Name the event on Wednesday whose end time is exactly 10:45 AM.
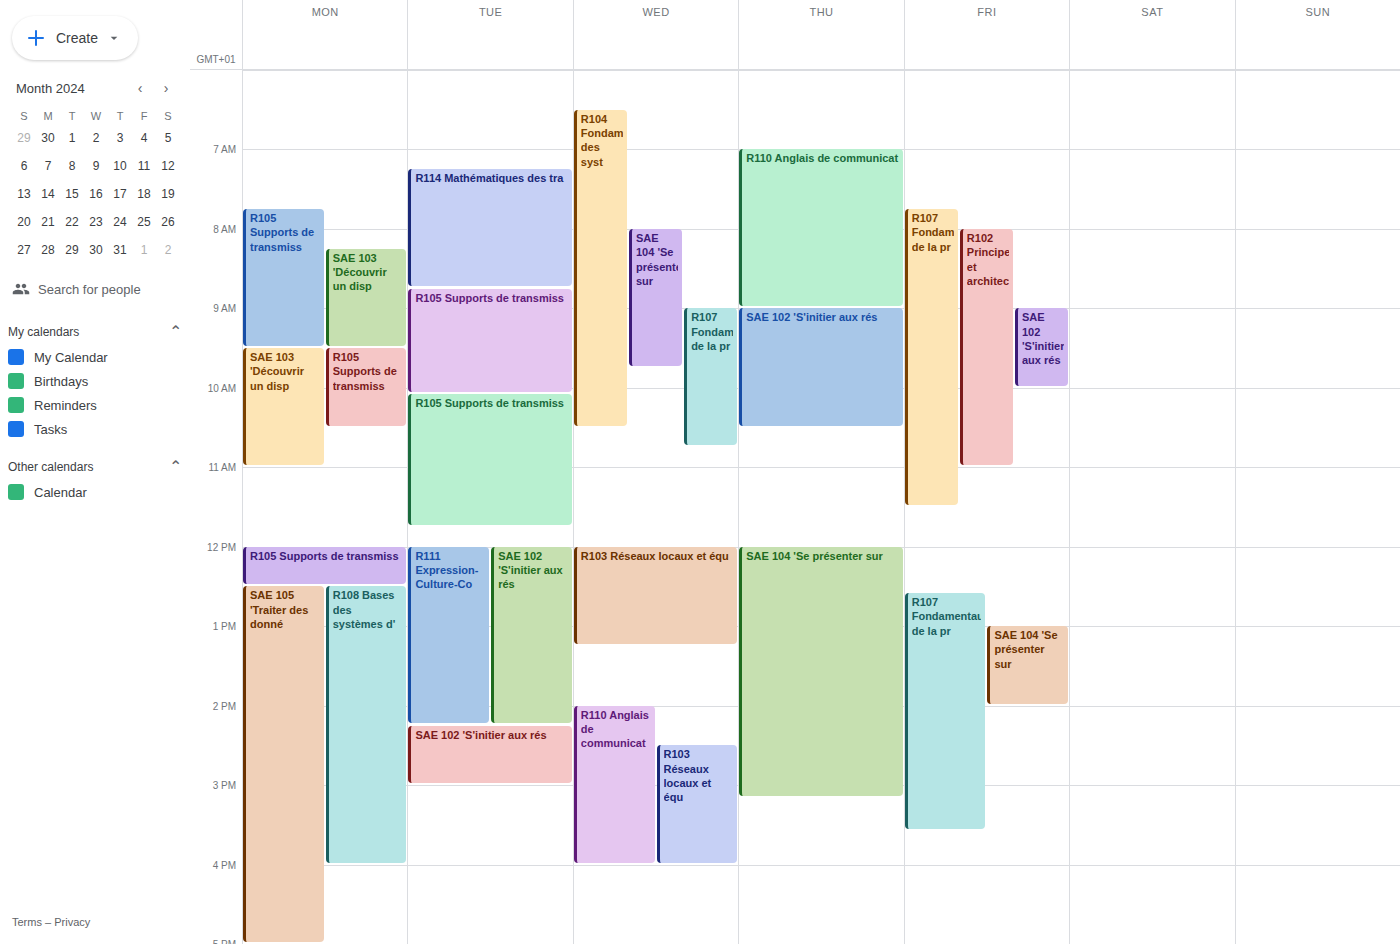
"R107 Fondamentaux de la pr"